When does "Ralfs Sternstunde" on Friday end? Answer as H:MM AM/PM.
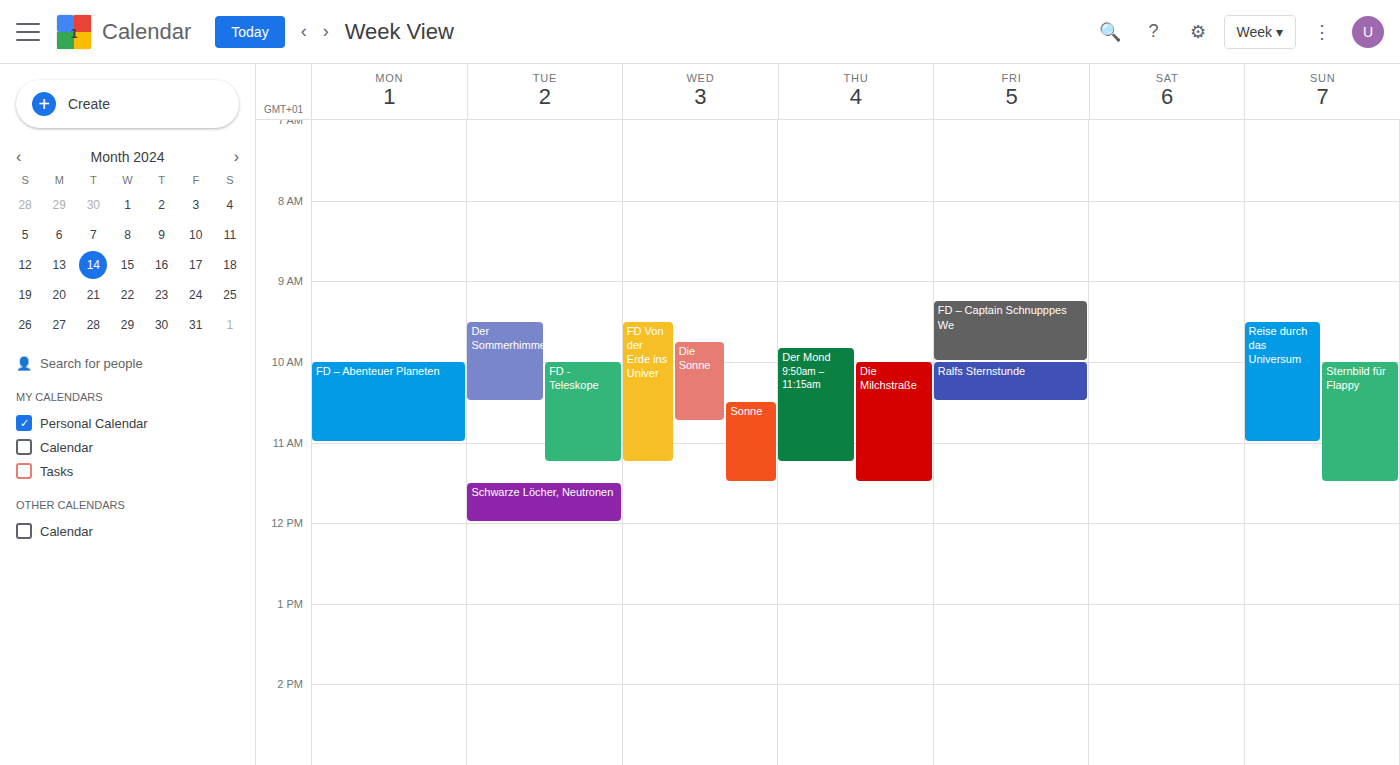
10:30 AM